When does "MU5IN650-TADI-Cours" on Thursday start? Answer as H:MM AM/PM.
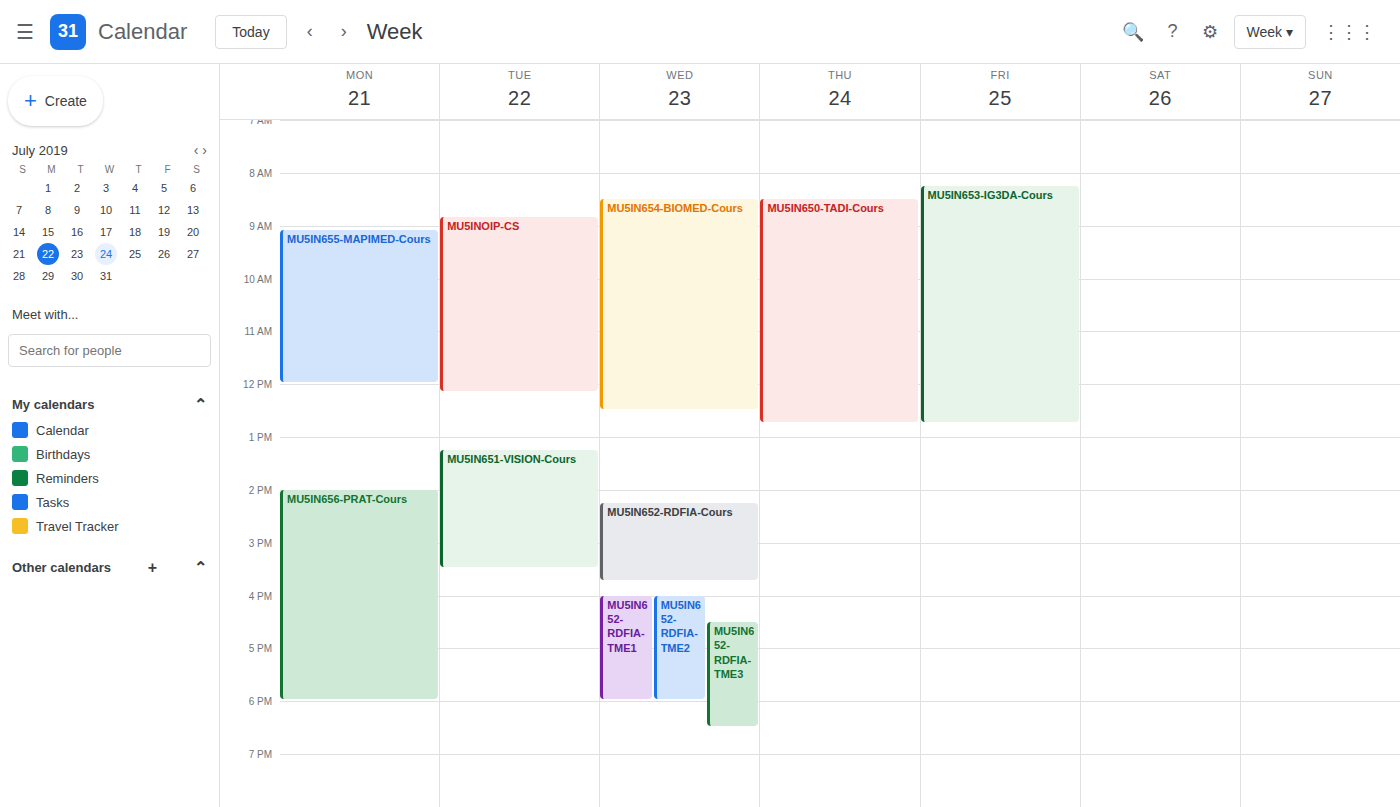
8:30 AM